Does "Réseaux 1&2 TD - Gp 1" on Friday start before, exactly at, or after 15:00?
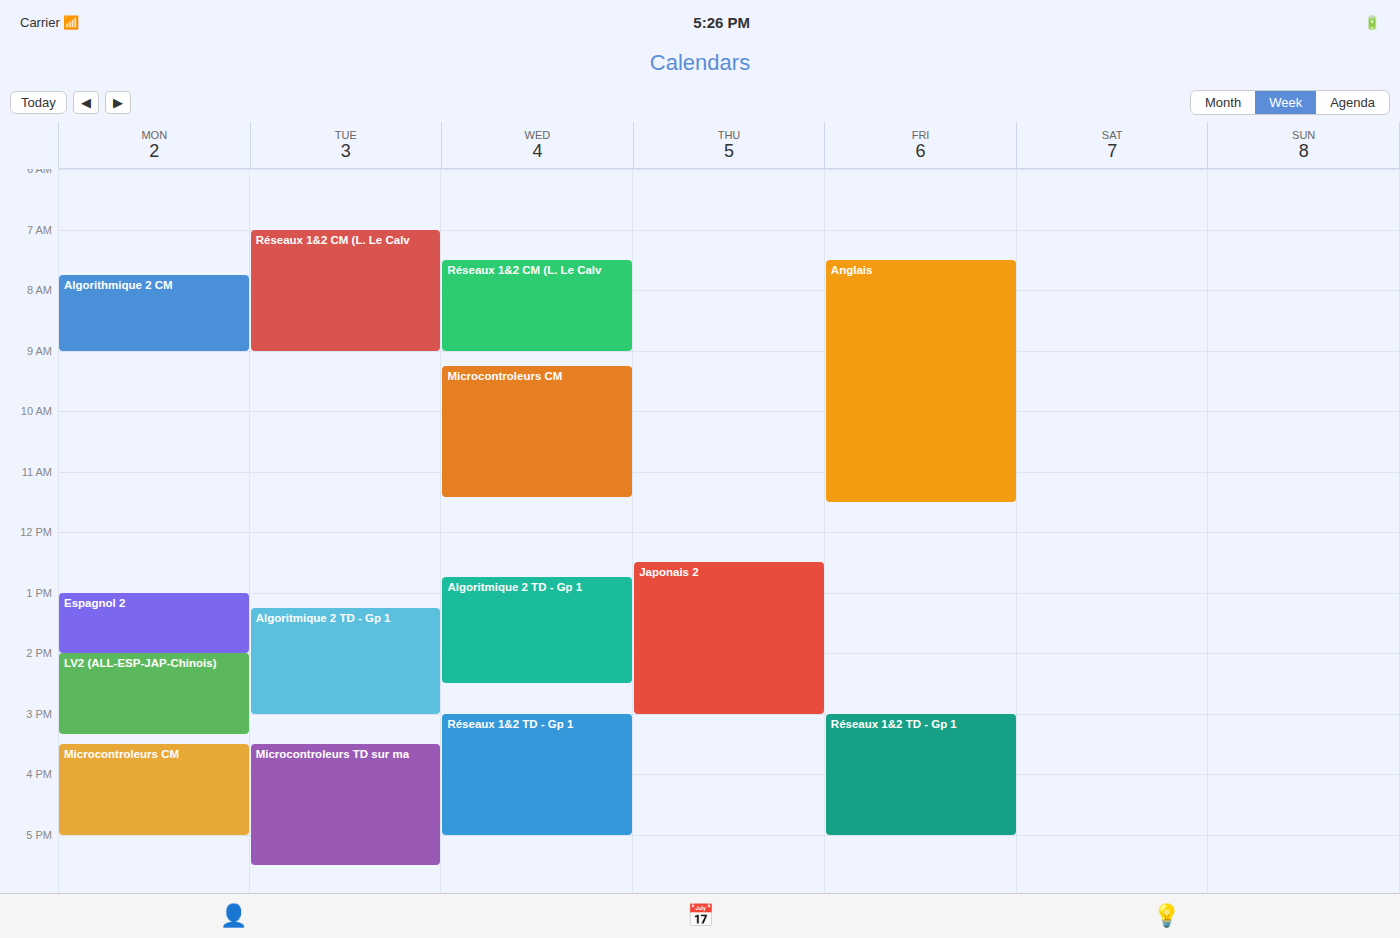
15:00 -- exactly at 15:00, on the 15:00 line.